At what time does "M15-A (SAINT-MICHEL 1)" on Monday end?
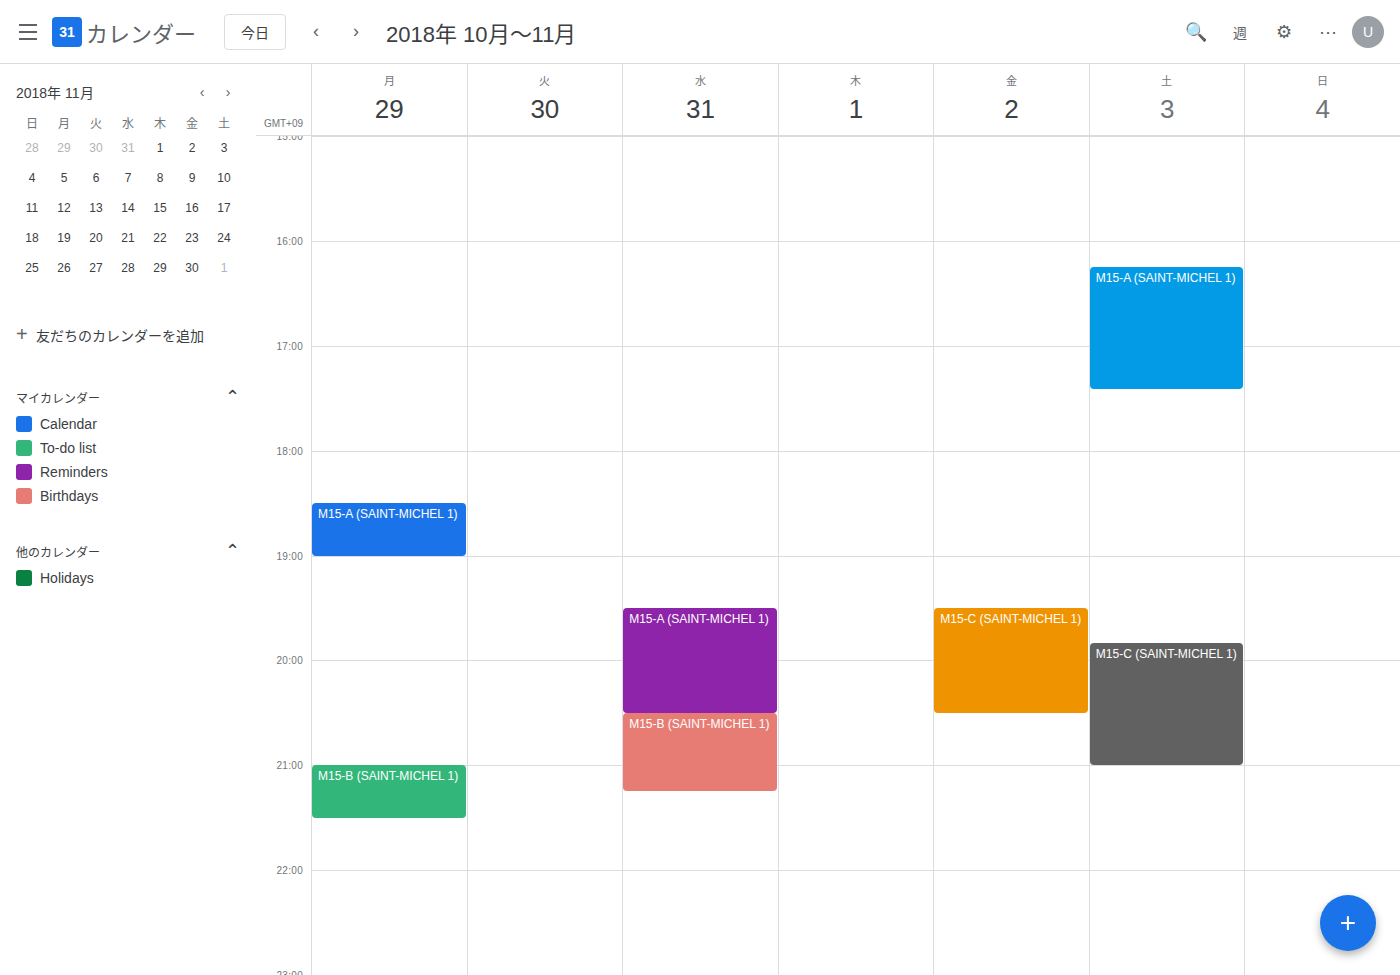
19:00